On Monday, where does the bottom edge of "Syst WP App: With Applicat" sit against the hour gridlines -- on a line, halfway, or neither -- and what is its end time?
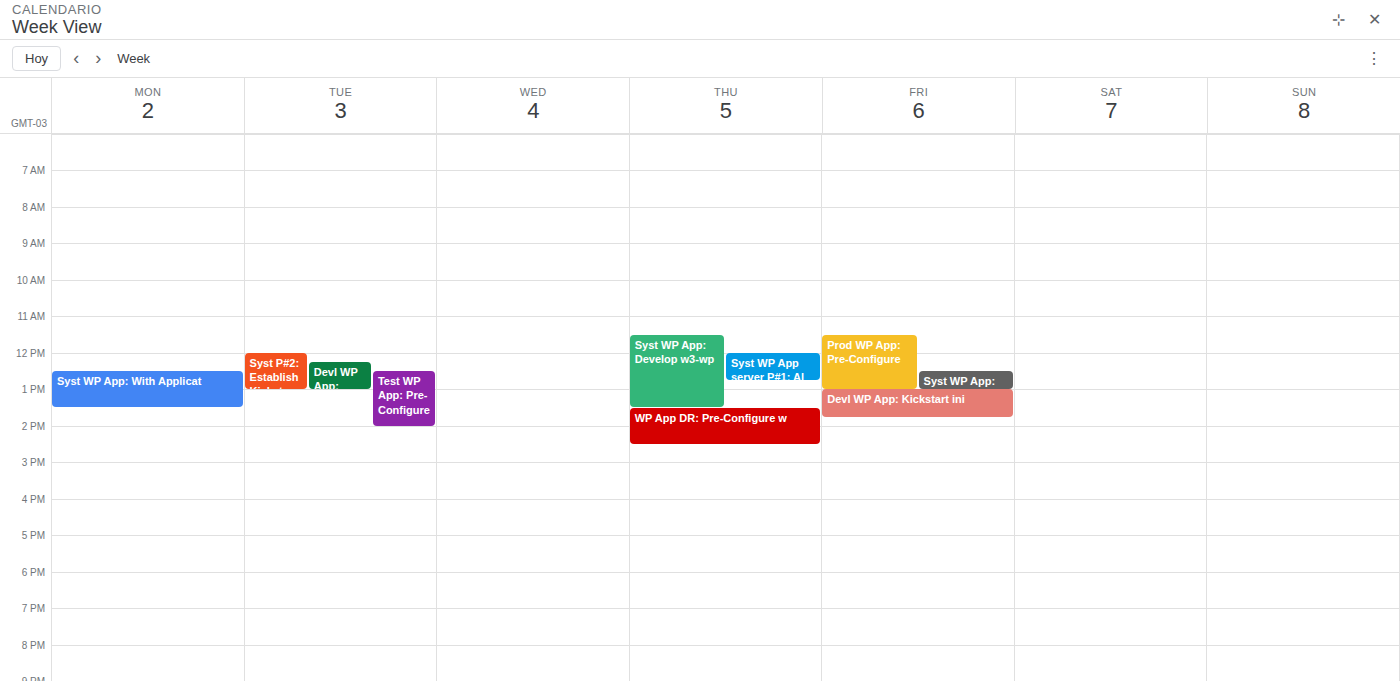
1:30 PM -- halfway between the 1 PM and 2 PM lines.